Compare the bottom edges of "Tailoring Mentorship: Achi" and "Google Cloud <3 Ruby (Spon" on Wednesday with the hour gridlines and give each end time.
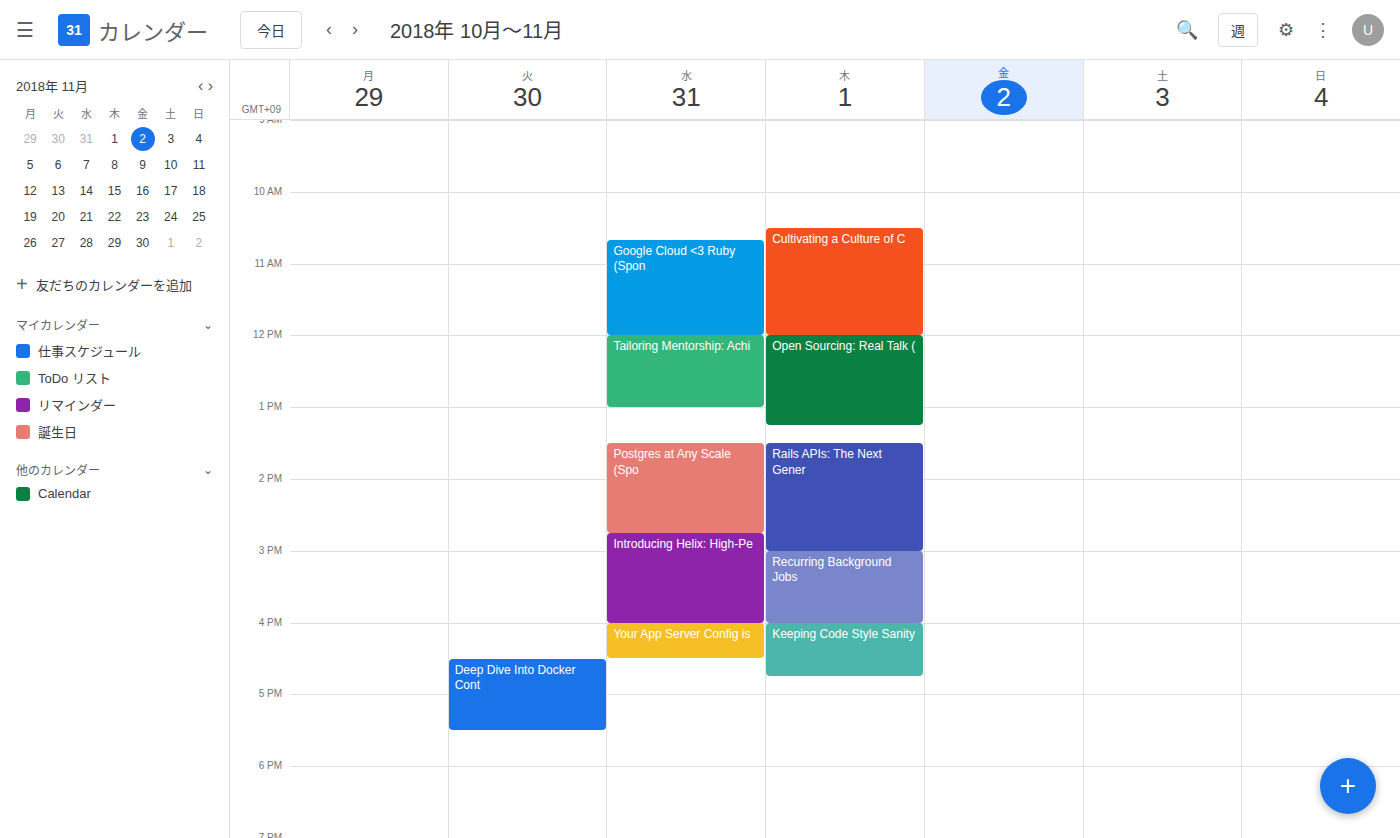
"Tailoring Mentorship: Achi": 1:00 PM, exactly on the 1 PM line. "Google Cloud <3 Ruby (Spon": 12:00 PM, exactly on the 12 PM line.